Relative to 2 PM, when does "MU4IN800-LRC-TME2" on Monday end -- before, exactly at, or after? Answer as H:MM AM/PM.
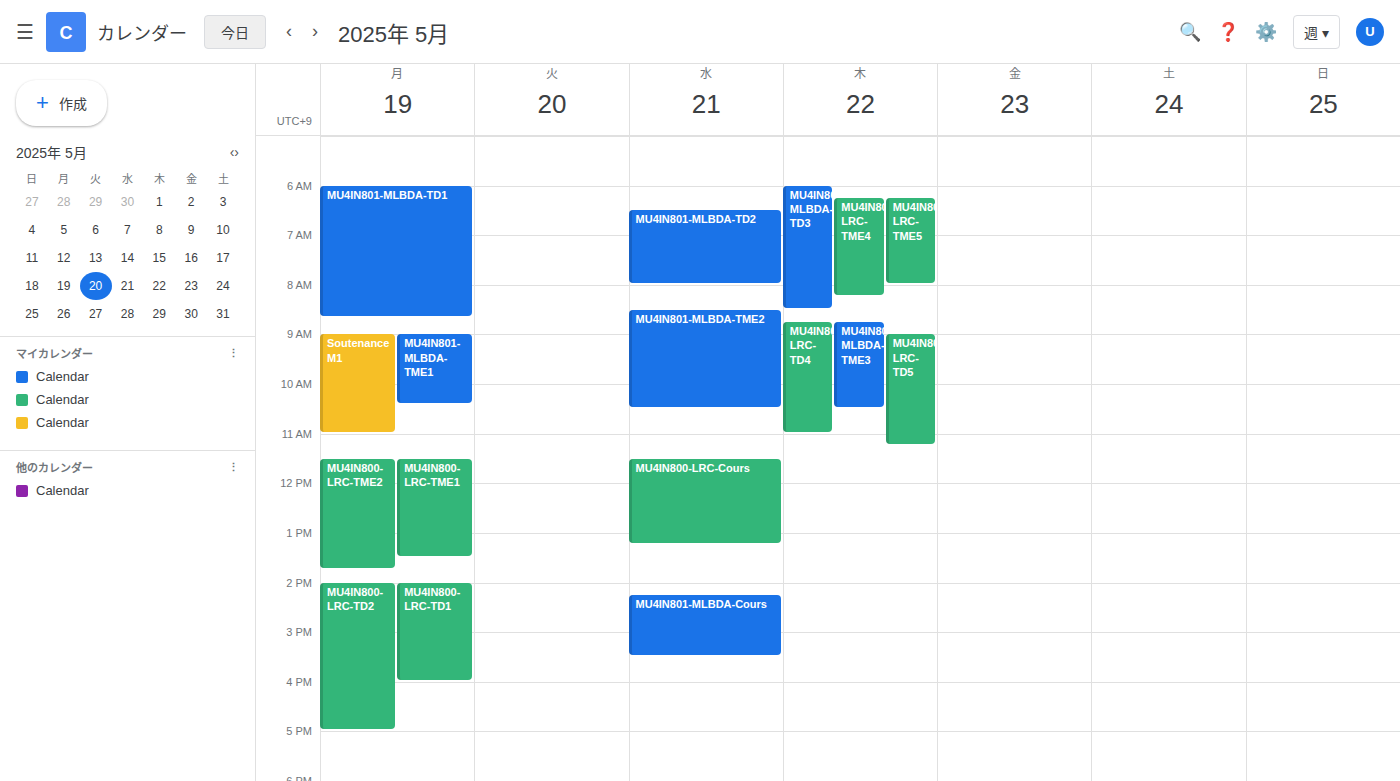
1:45 PM -- before 2 PM, 15 minutes above the 2 PM line.